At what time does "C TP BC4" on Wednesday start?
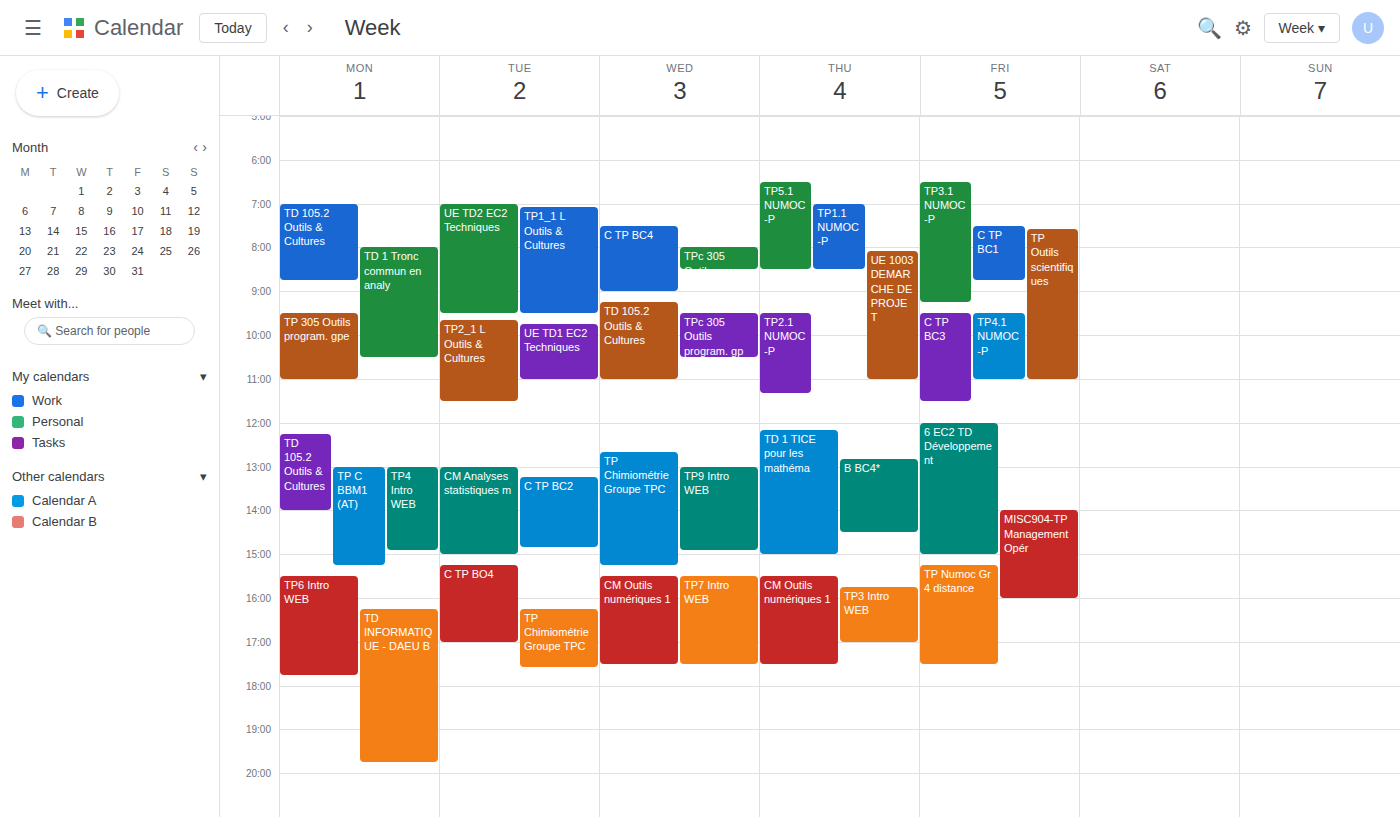
7:30 AM